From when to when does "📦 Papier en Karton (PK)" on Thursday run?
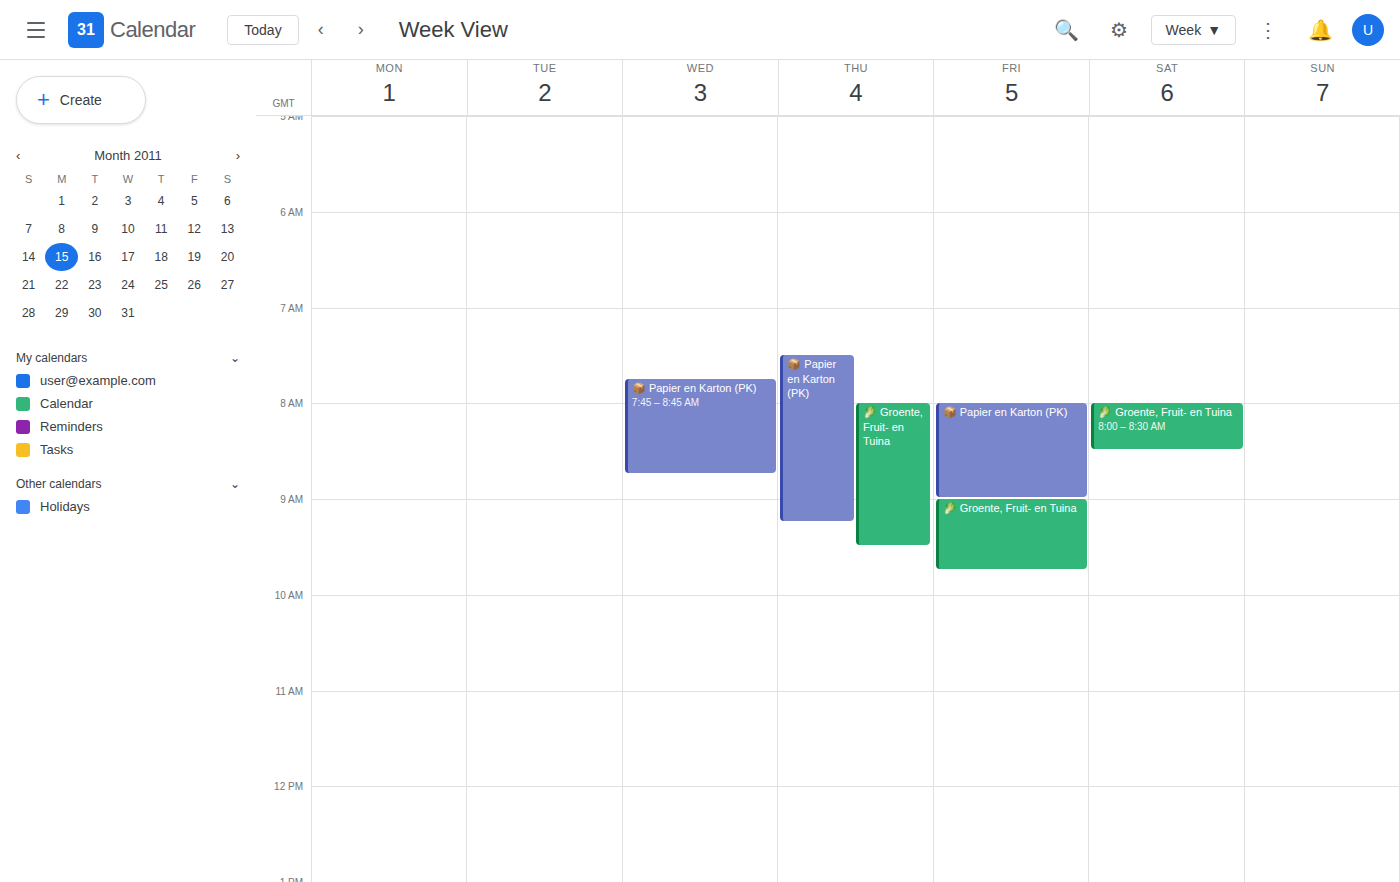
7:30 AM to 9:15 AM